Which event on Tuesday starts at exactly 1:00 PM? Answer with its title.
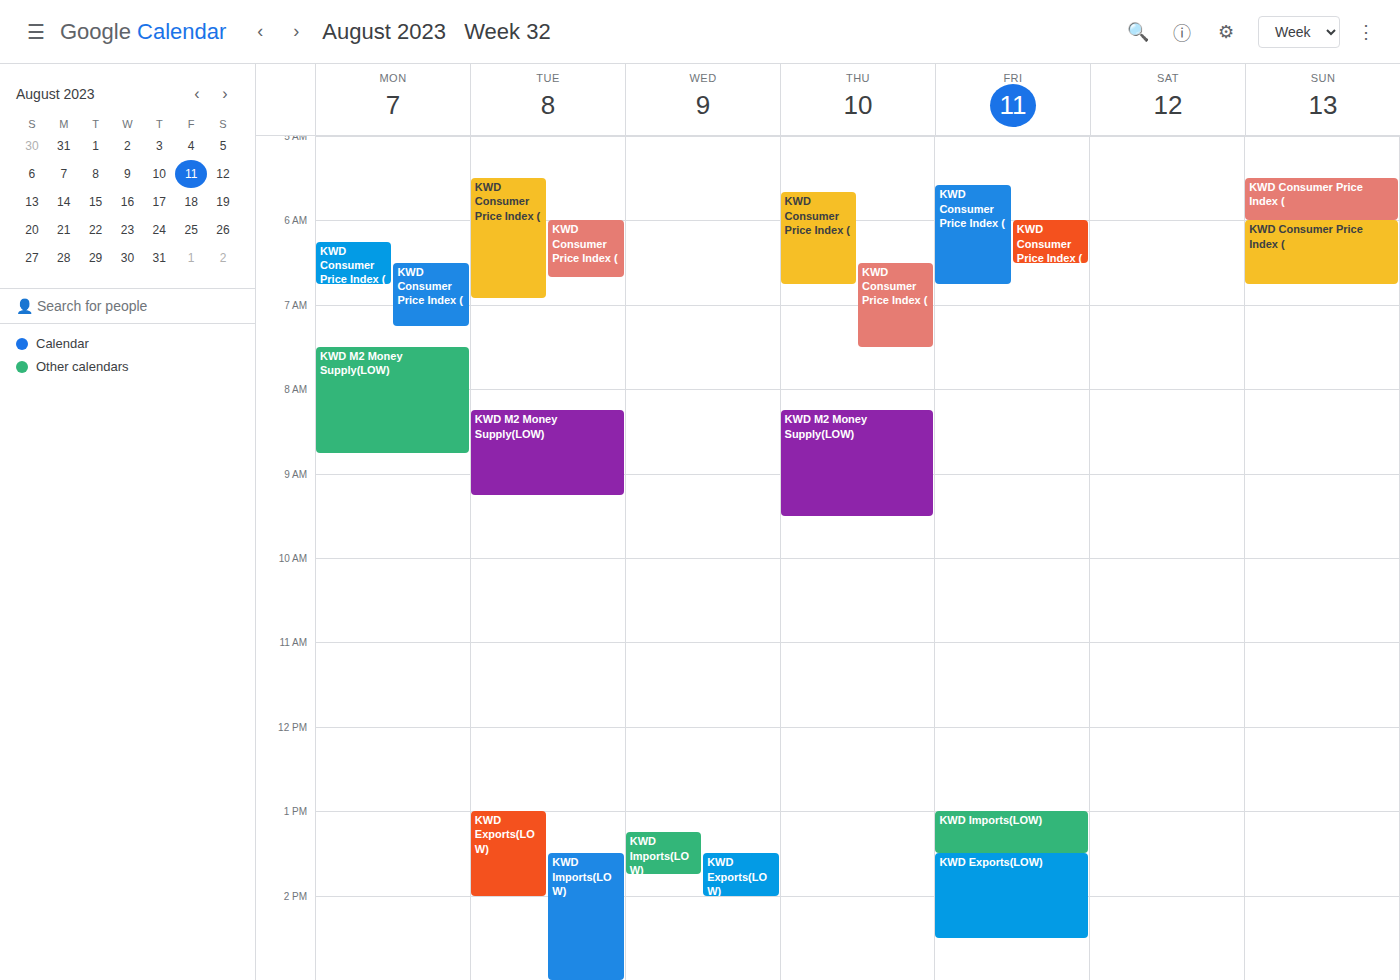
"KWD Exports(LOW)"